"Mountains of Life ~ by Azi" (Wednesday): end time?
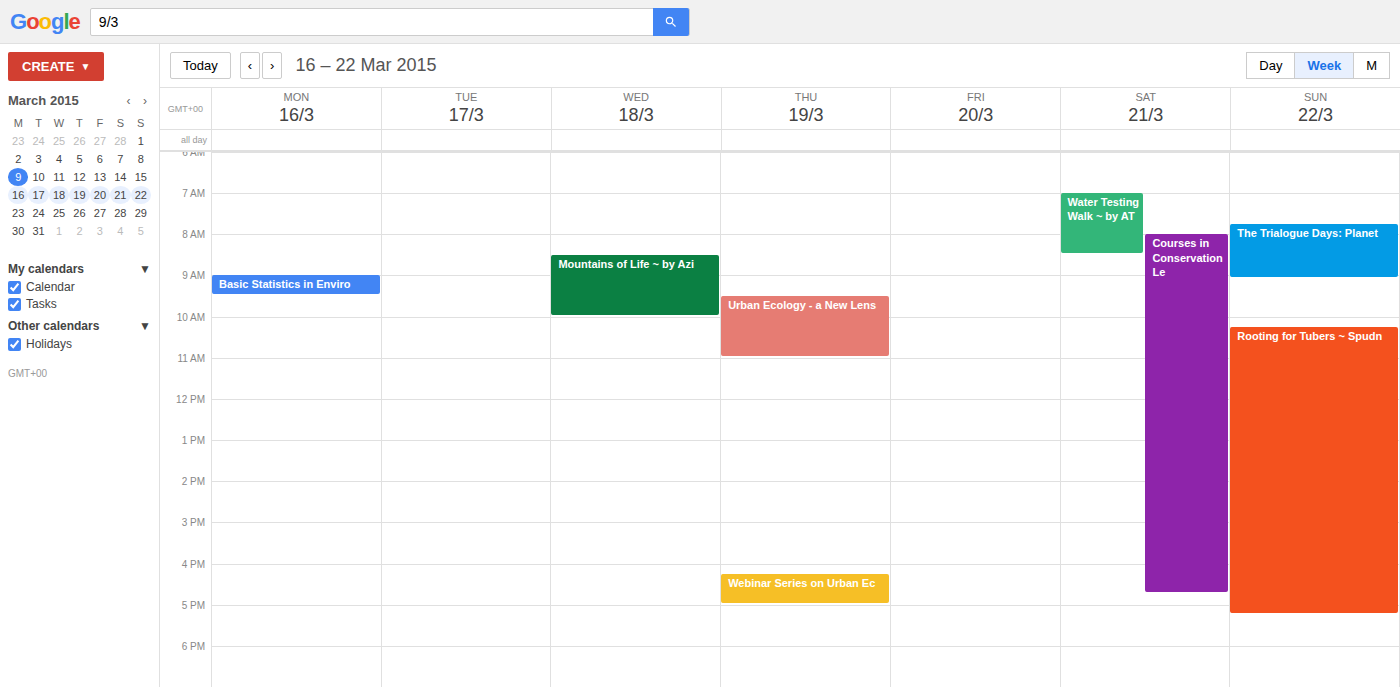
10:00 AM